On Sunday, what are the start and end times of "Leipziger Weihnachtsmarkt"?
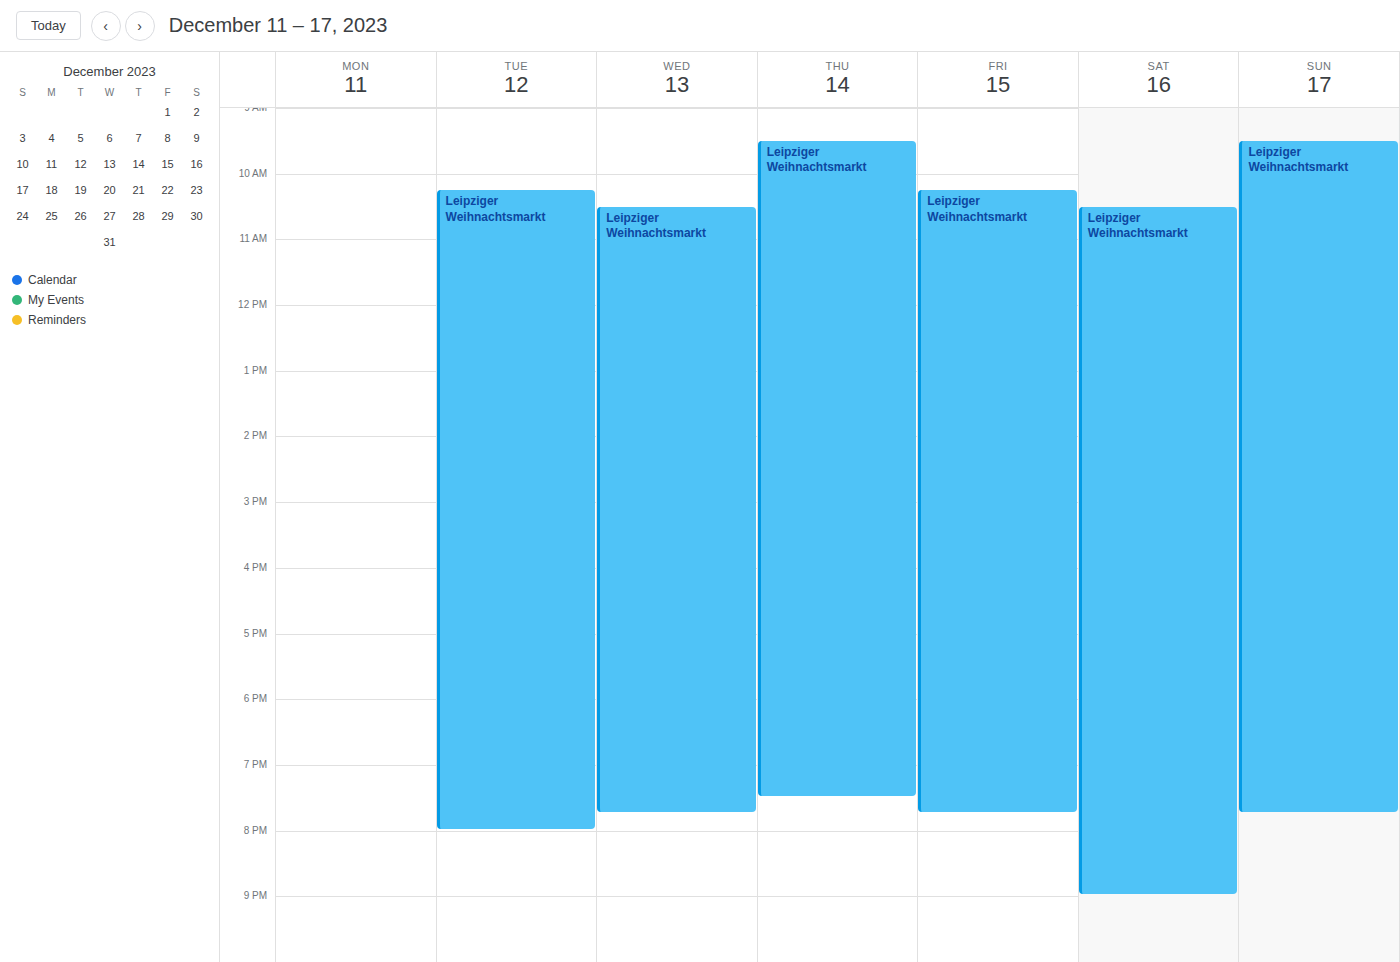
9:30 AM to 7:45 PM